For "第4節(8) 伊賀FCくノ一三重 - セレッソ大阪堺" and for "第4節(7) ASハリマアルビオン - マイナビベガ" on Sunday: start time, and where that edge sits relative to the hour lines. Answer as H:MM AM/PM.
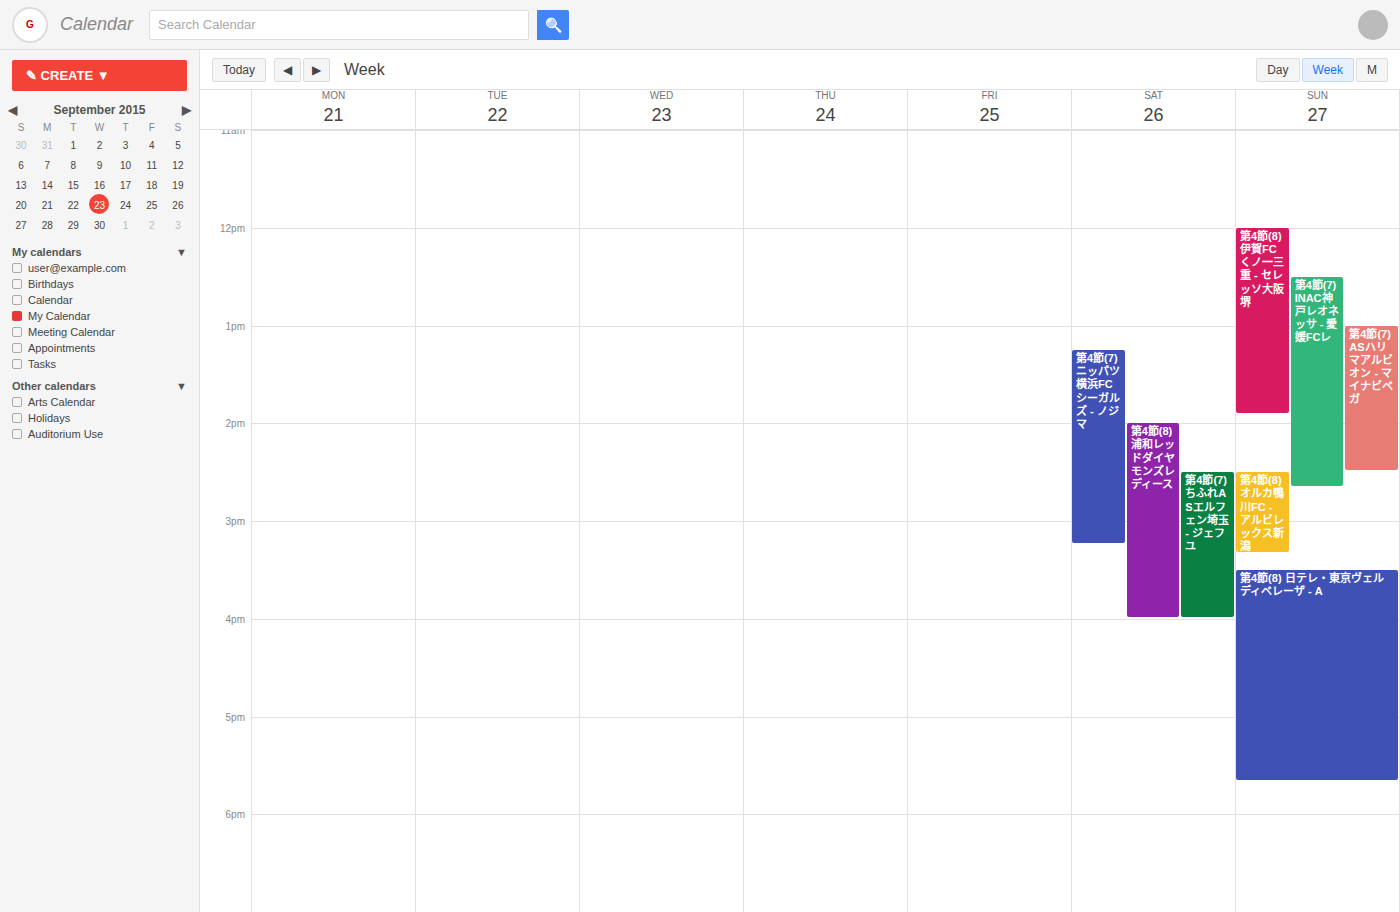
"第4節(8) 伊賀FCくノ一三重 - セレッソ大阪堺": 12:00 PM, exactly on the 12 PM line. "第4節(7) ASハリマアルビオン - マイナビベガ": 1:00 PM, exactly on the 1 PM line.